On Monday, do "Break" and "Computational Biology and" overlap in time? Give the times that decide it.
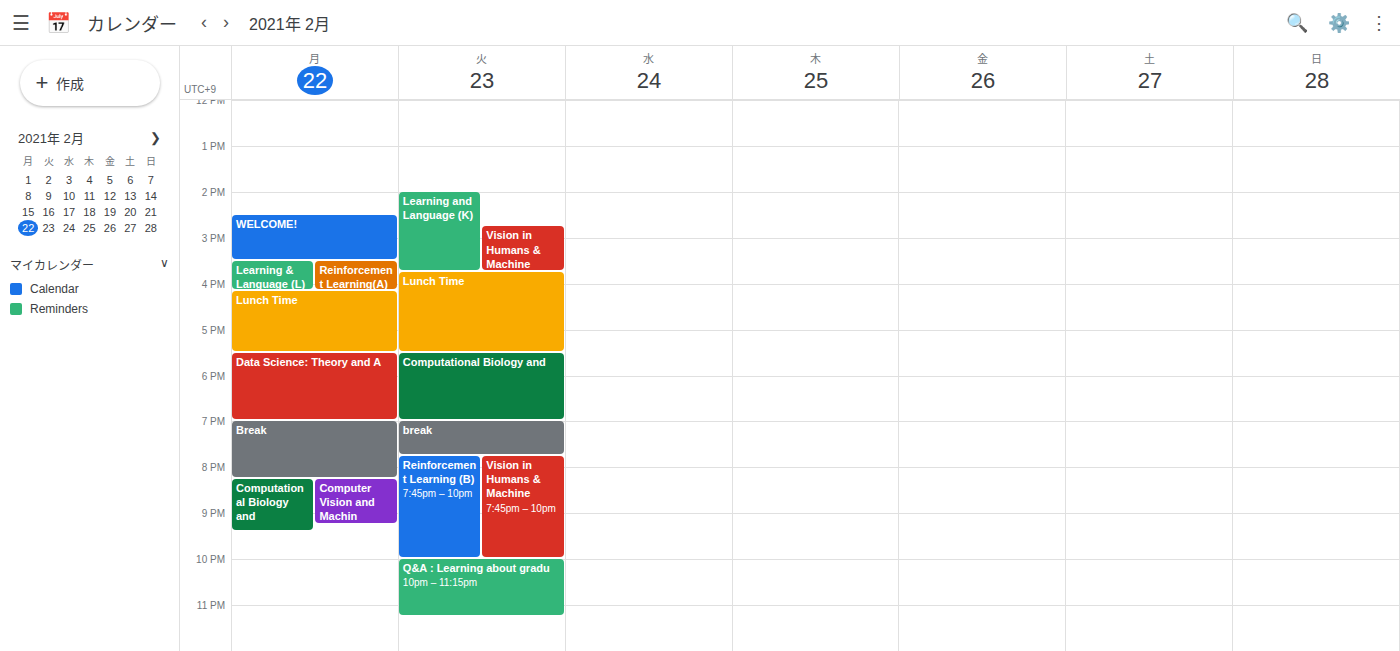
"Break" ends at 8:15 PM, exactly when "Computational Biology and" starts -- they touch but do not overlap.